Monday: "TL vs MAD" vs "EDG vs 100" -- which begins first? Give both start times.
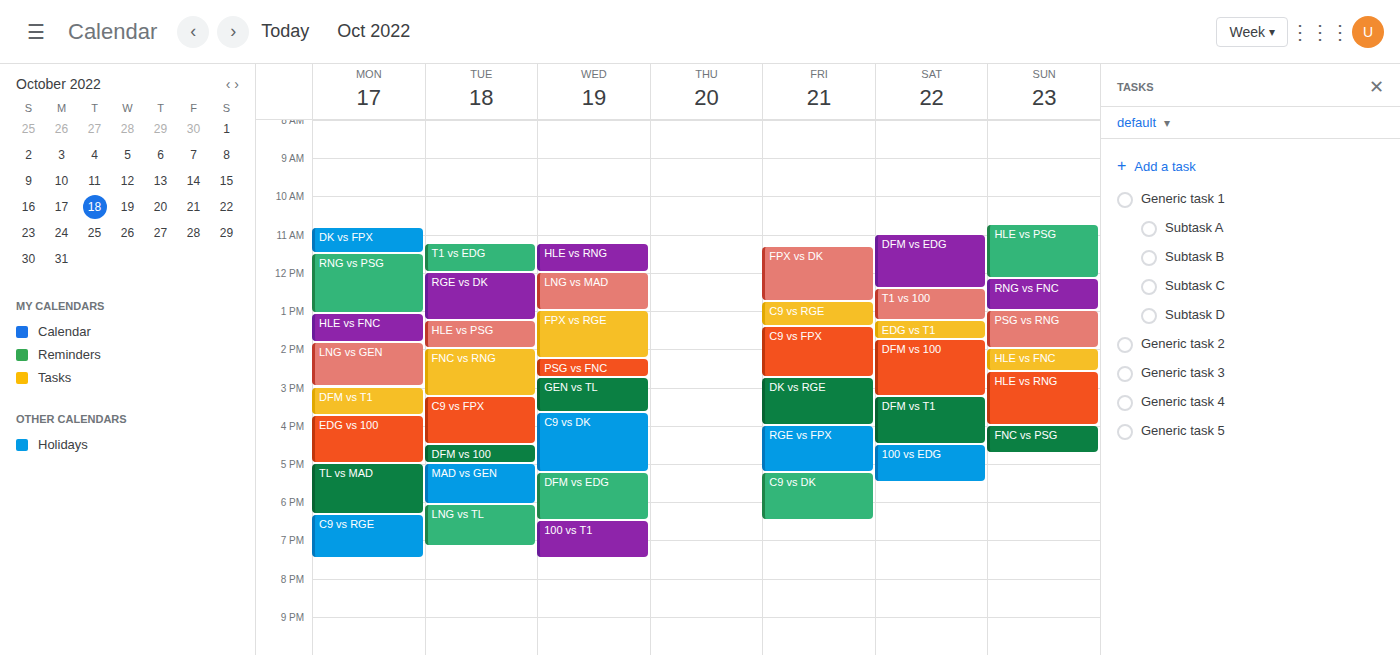
"EDG vs 100" 3:45 PM; "TL vs MAD" 5:00 PM.